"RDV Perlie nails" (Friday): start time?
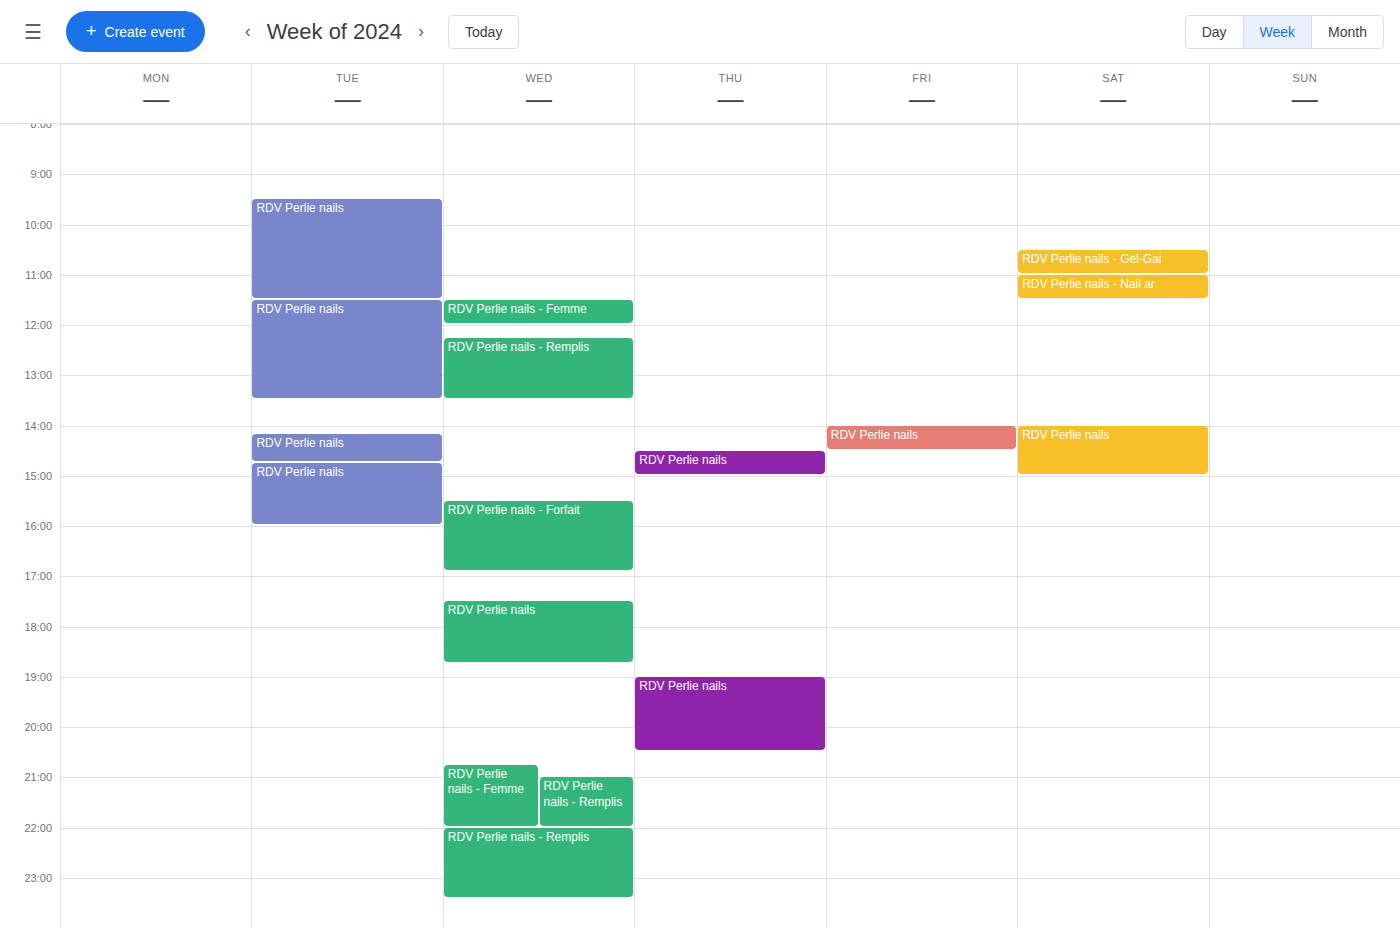
14:00